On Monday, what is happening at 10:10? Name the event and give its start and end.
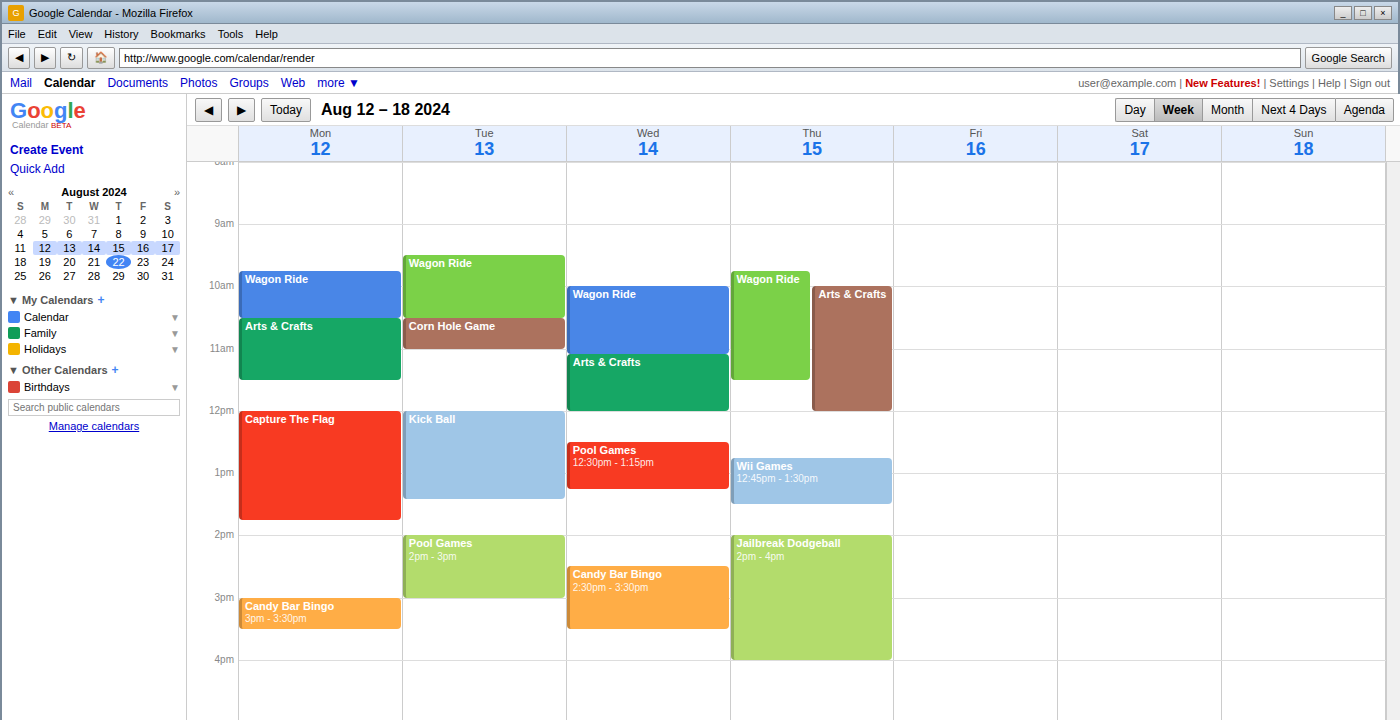
"Wagon Ride", 09:45 to 10:30